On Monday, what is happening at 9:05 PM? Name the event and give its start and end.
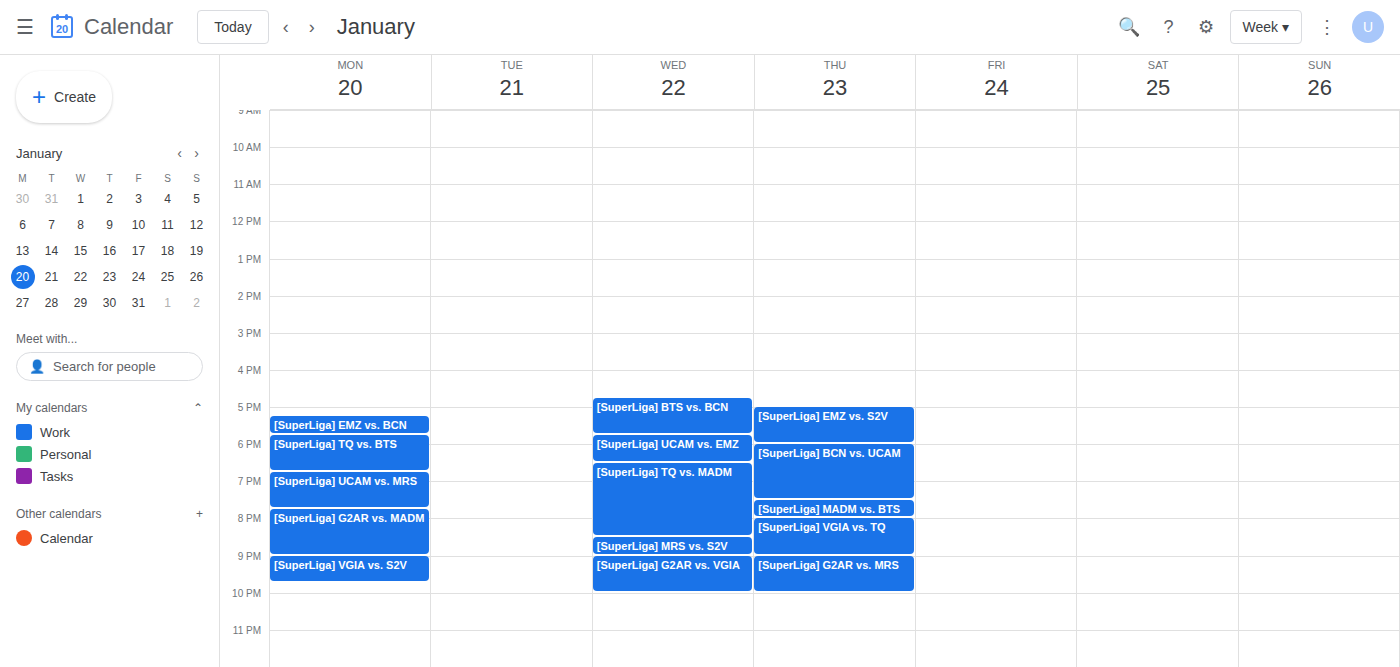
"[SuperLiga] VGIA vs. S2V", 9:00 PM to 9:45 PM